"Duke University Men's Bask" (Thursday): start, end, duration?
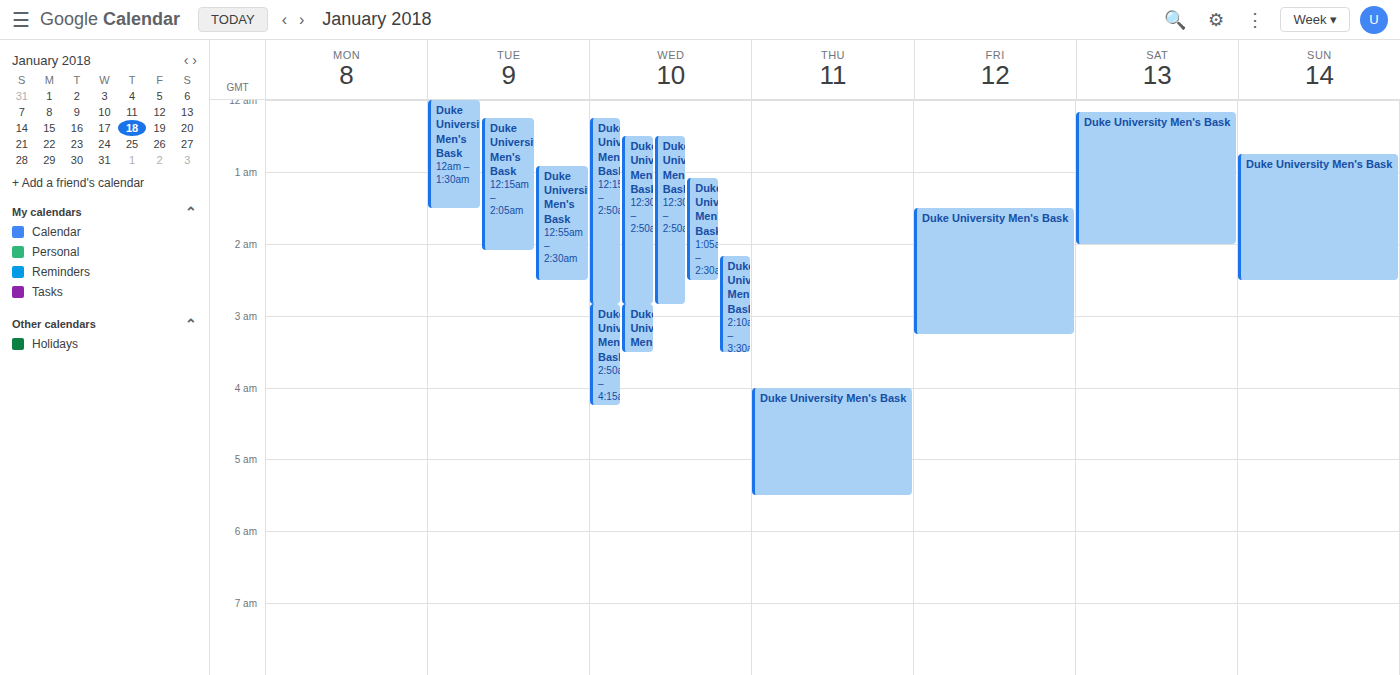
4:00 AM to 5:30 AM, 1 hour 30 minutes